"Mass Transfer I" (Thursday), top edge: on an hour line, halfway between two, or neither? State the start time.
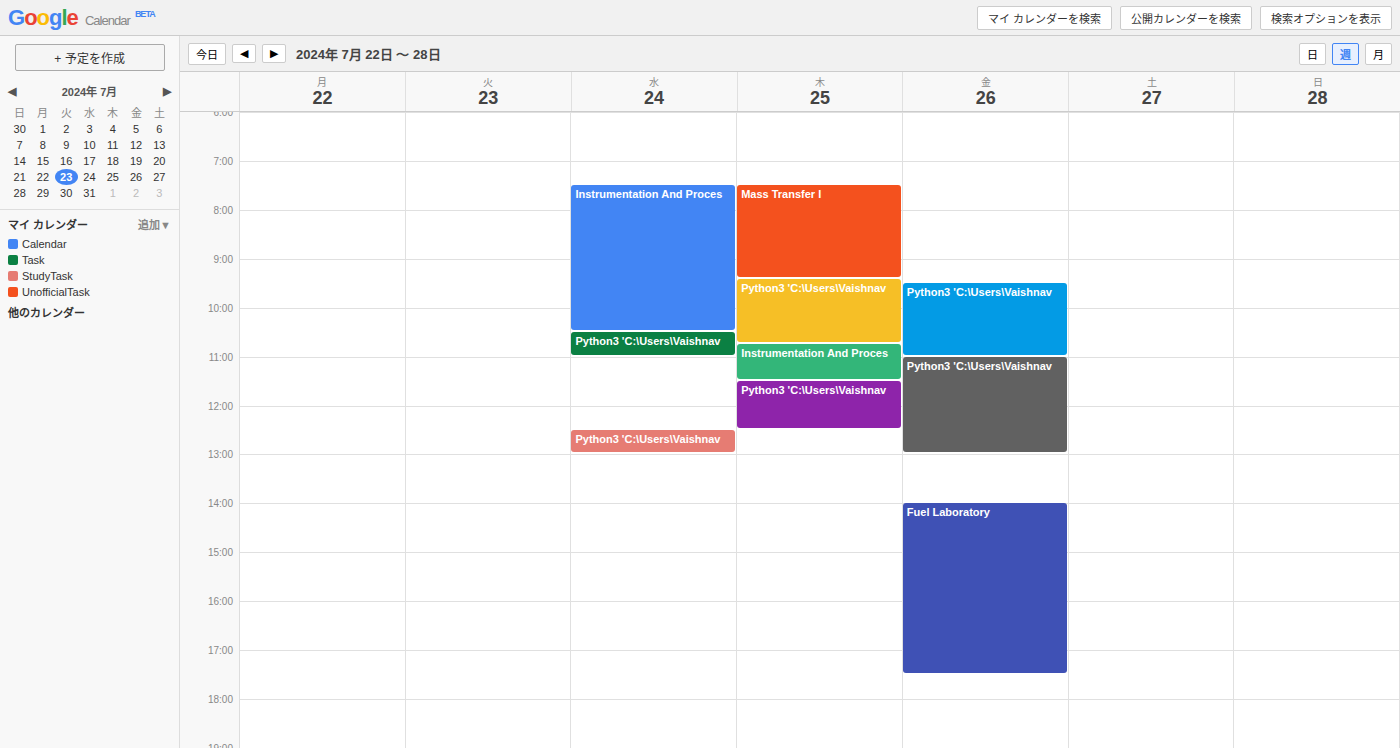
7:30 AM -- halfway between the 7 AM and 8 AM lines.